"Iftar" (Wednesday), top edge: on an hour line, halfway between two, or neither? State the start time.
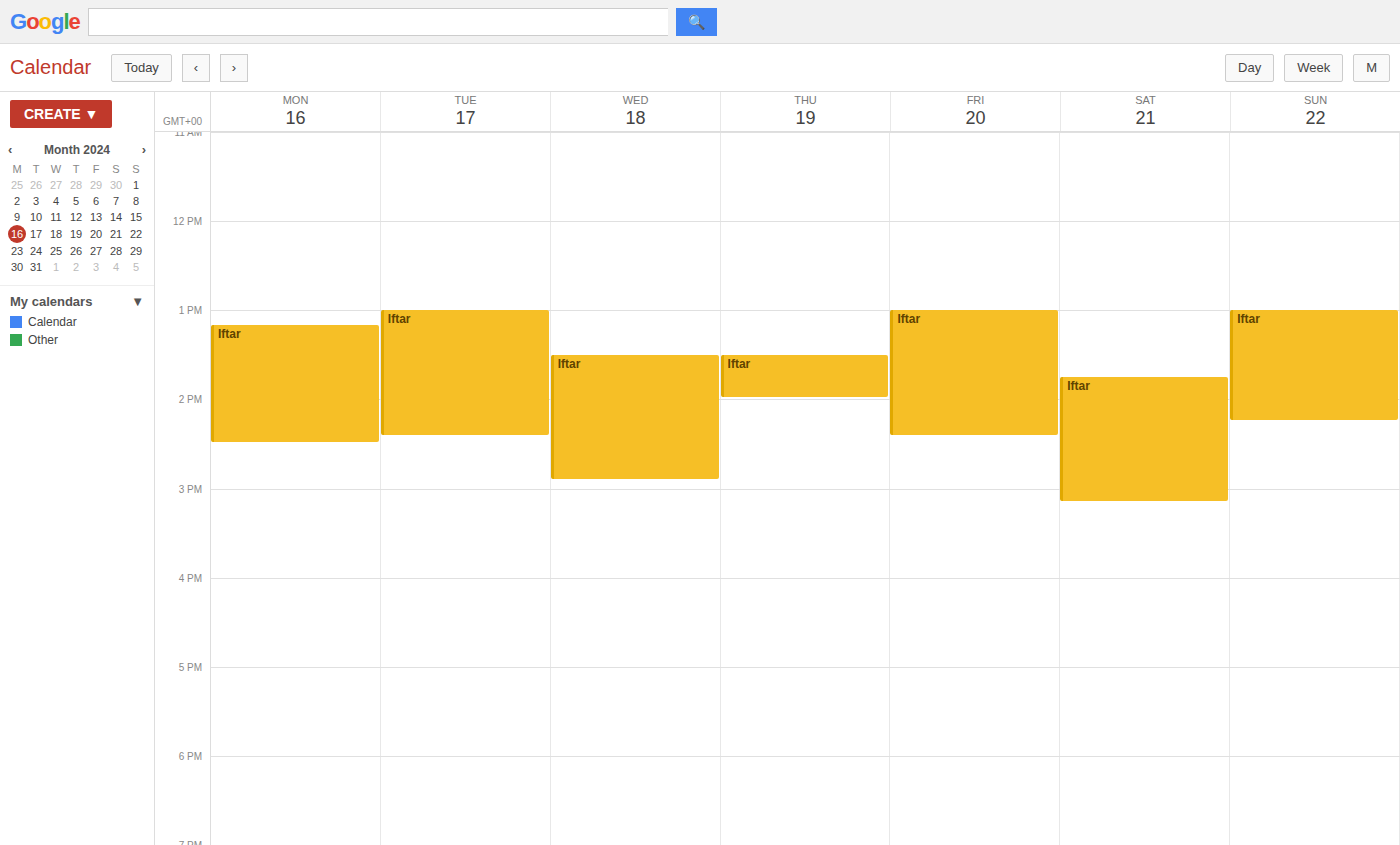
1:30 PM -- halfway between the 1 PM and 2 PM lines.